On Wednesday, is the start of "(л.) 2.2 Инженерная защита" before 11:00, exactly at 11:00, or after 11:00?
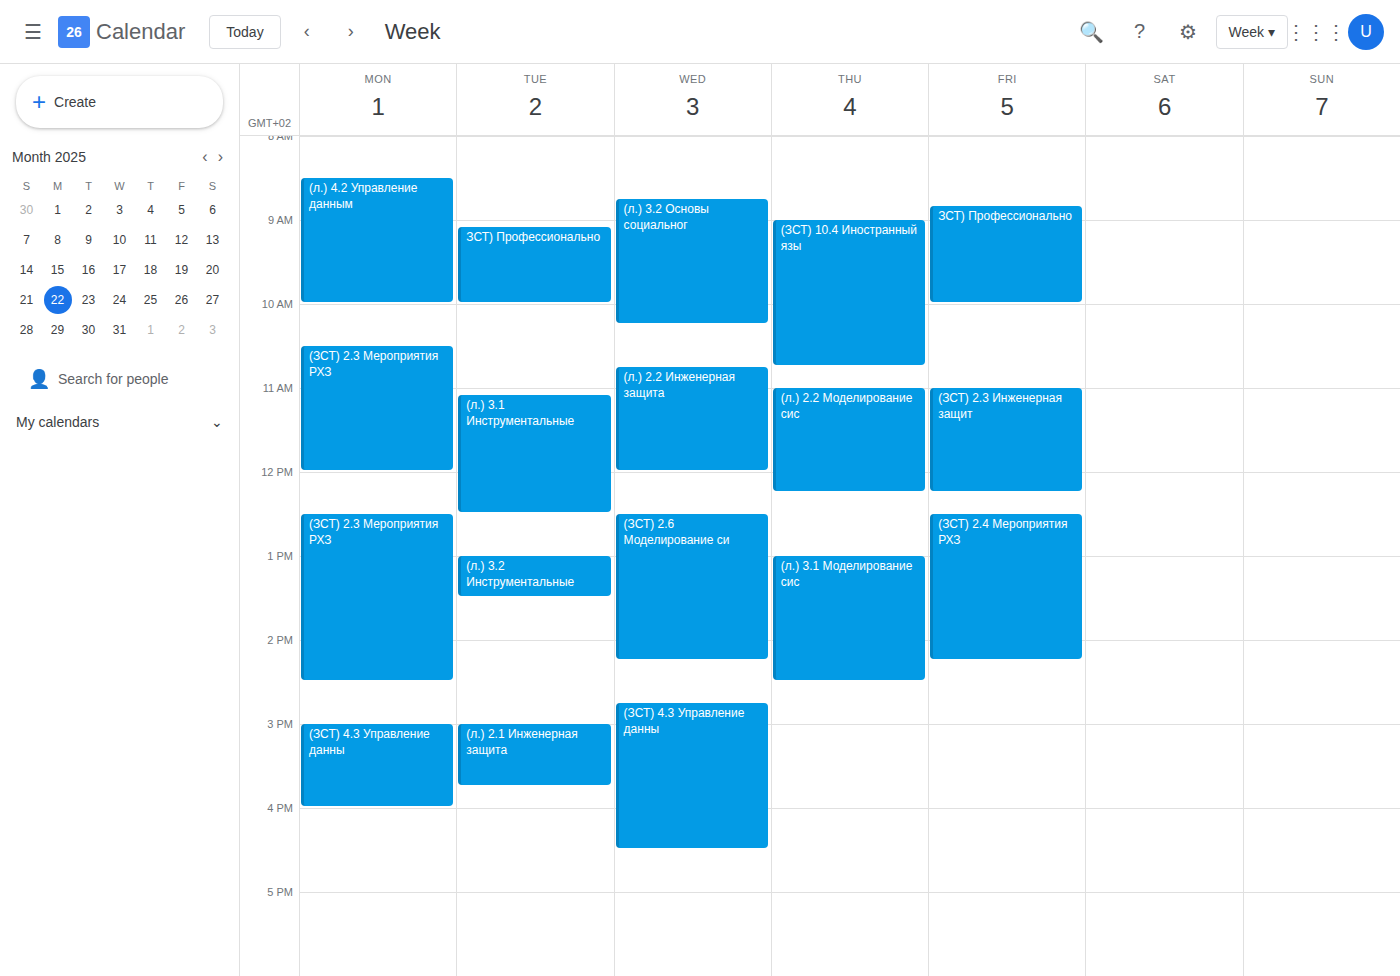
10:45 -- before 11:00, 15 minutes above the 11:00 line.